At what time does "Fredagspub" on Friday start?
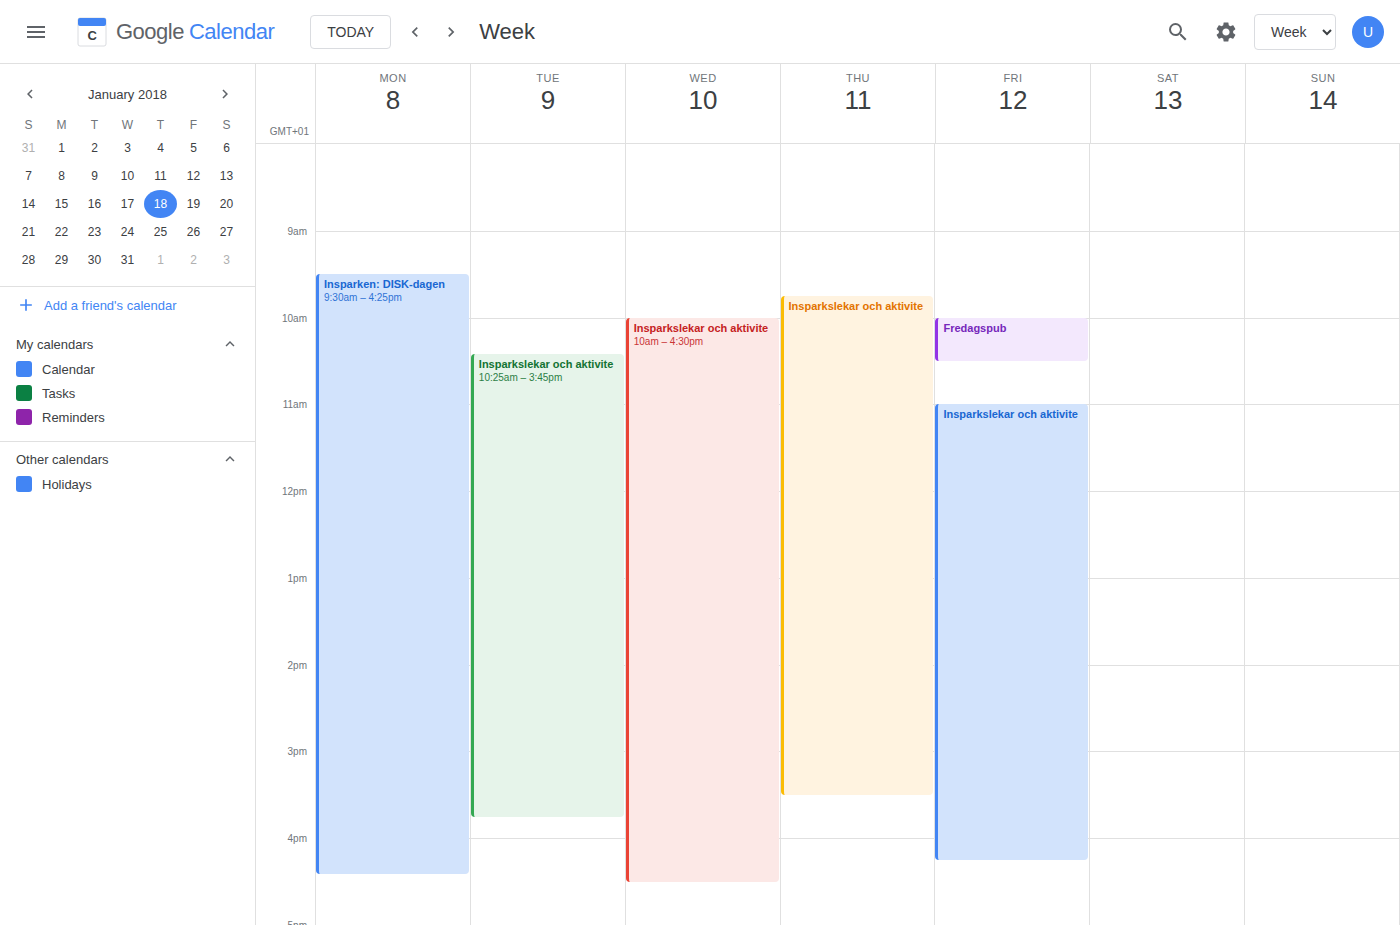
10:00 AM